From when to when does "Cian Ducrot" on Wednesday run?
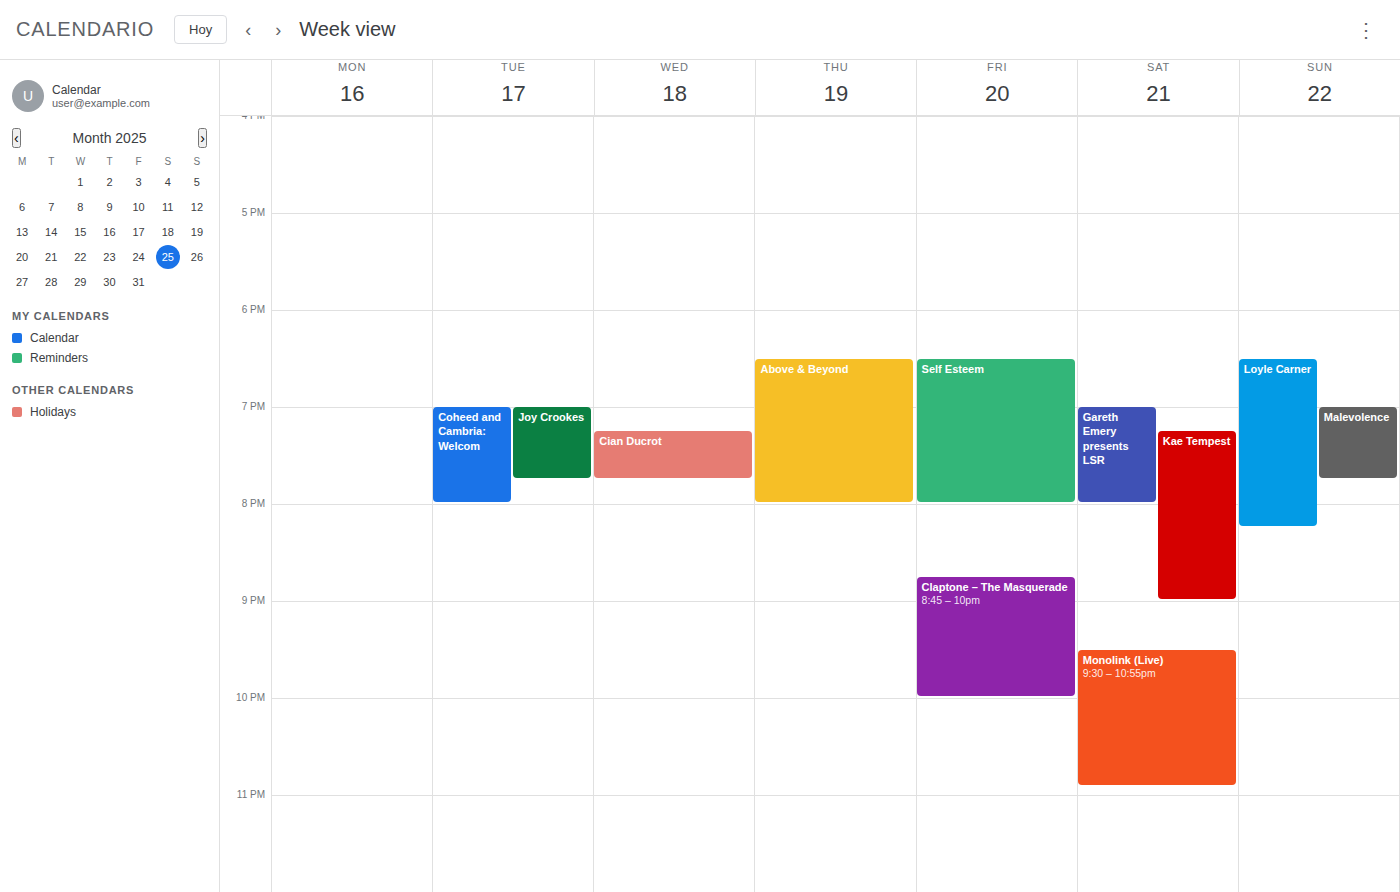
19:15 to 19:45